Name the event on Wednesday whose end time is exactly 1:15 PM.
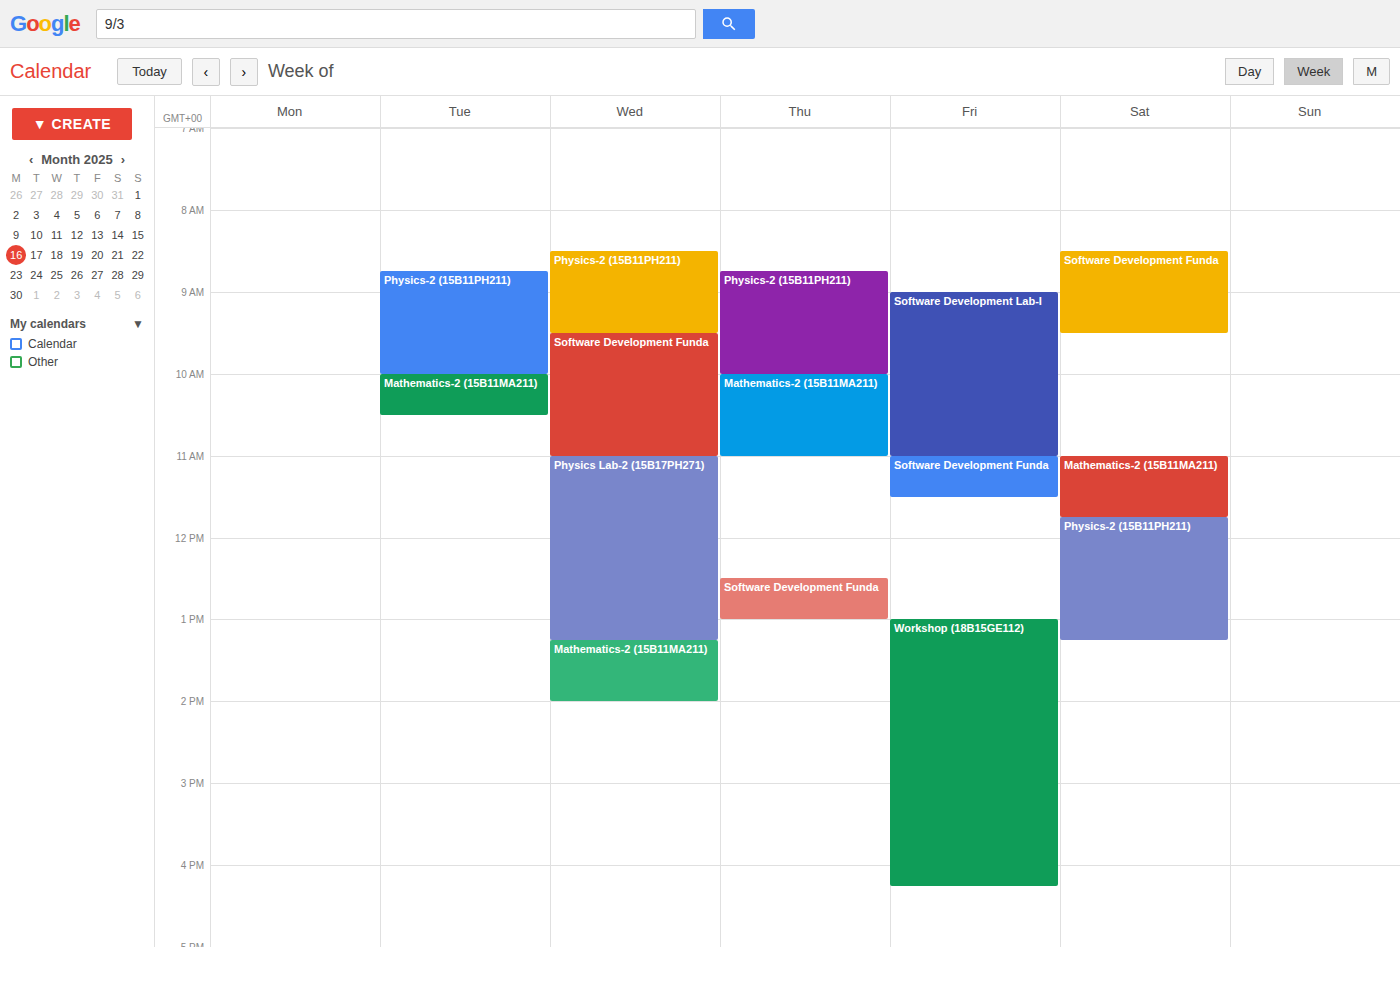
"Physics Lab-2 (15B17PH271)"